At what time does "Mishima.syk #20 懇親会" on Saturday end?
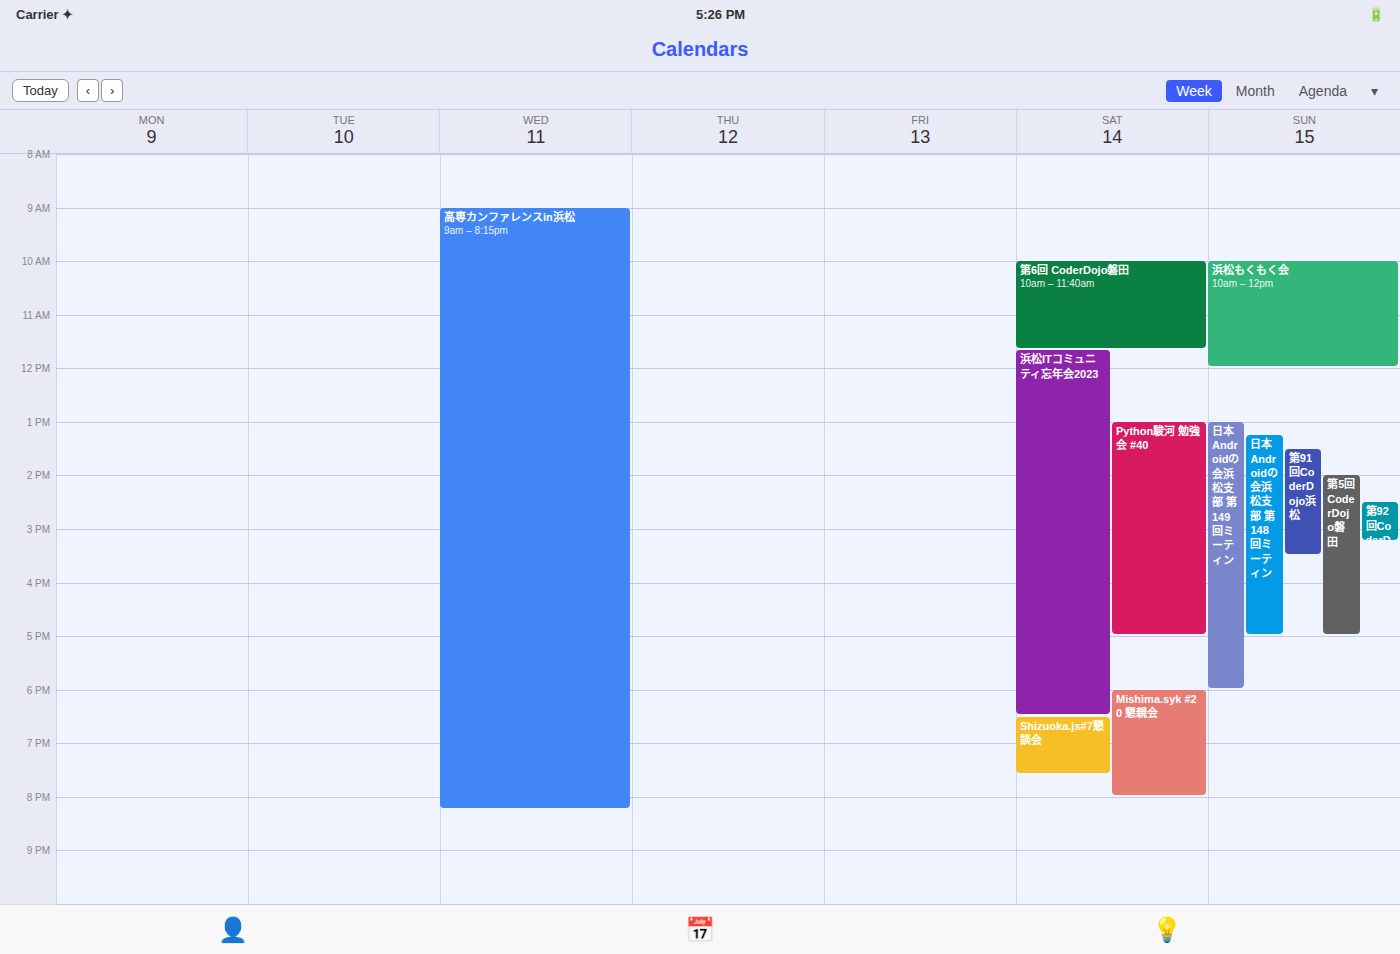
8:00 PM